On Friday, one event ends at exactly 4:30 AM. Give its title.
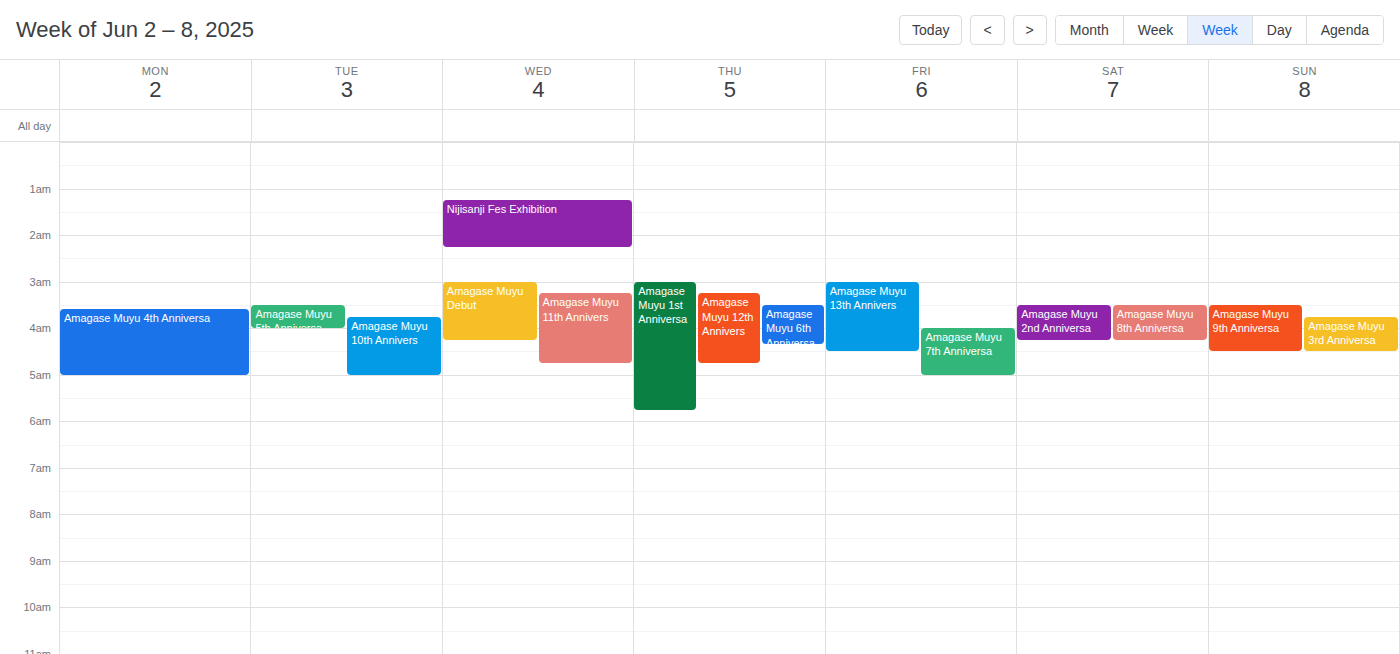
"Amagase Muyu 13th Annivers"